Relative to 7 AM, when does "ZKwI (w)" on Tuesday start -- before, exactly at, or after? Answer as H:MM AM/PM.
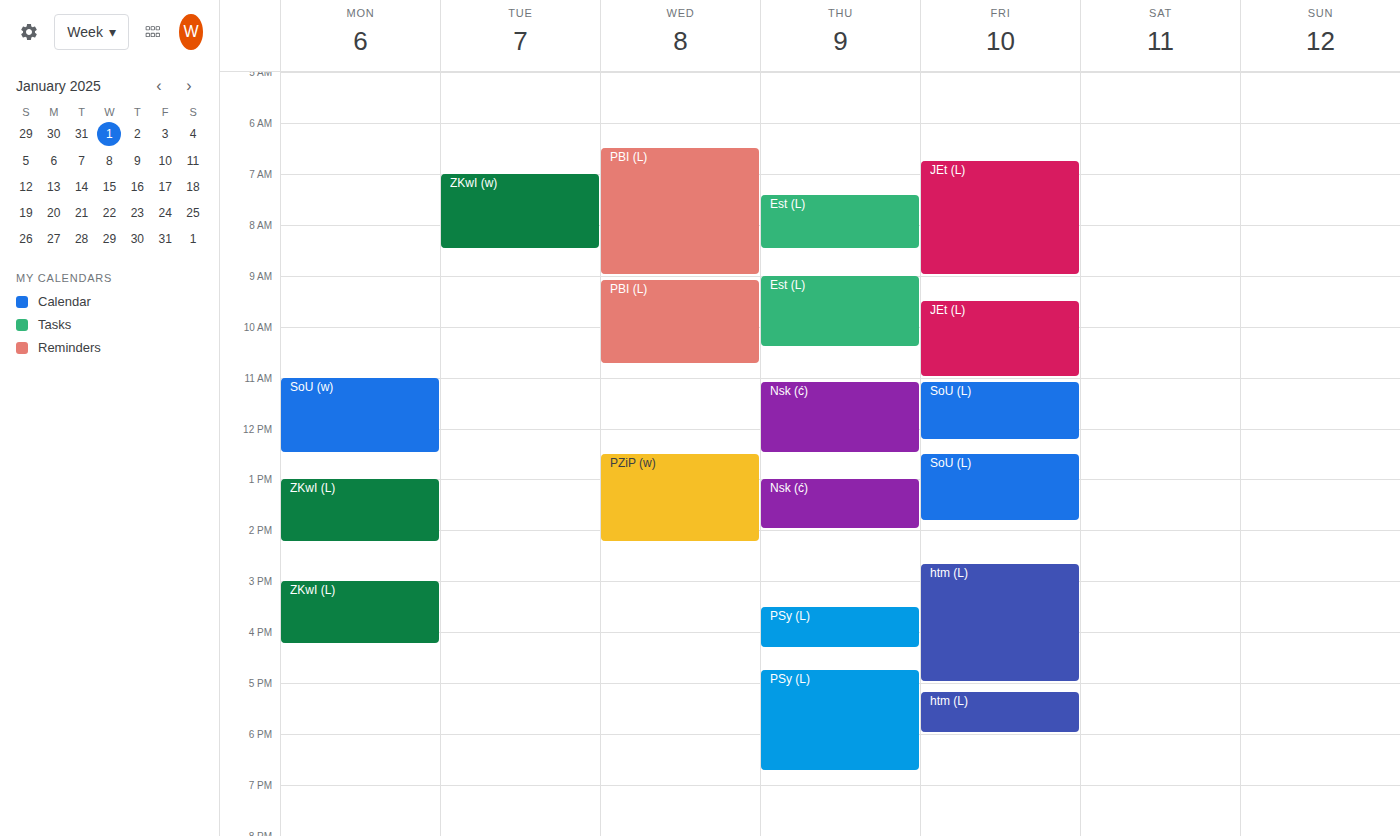
7:00 AM -- exactly at 7 AM, on the 7 AM line.